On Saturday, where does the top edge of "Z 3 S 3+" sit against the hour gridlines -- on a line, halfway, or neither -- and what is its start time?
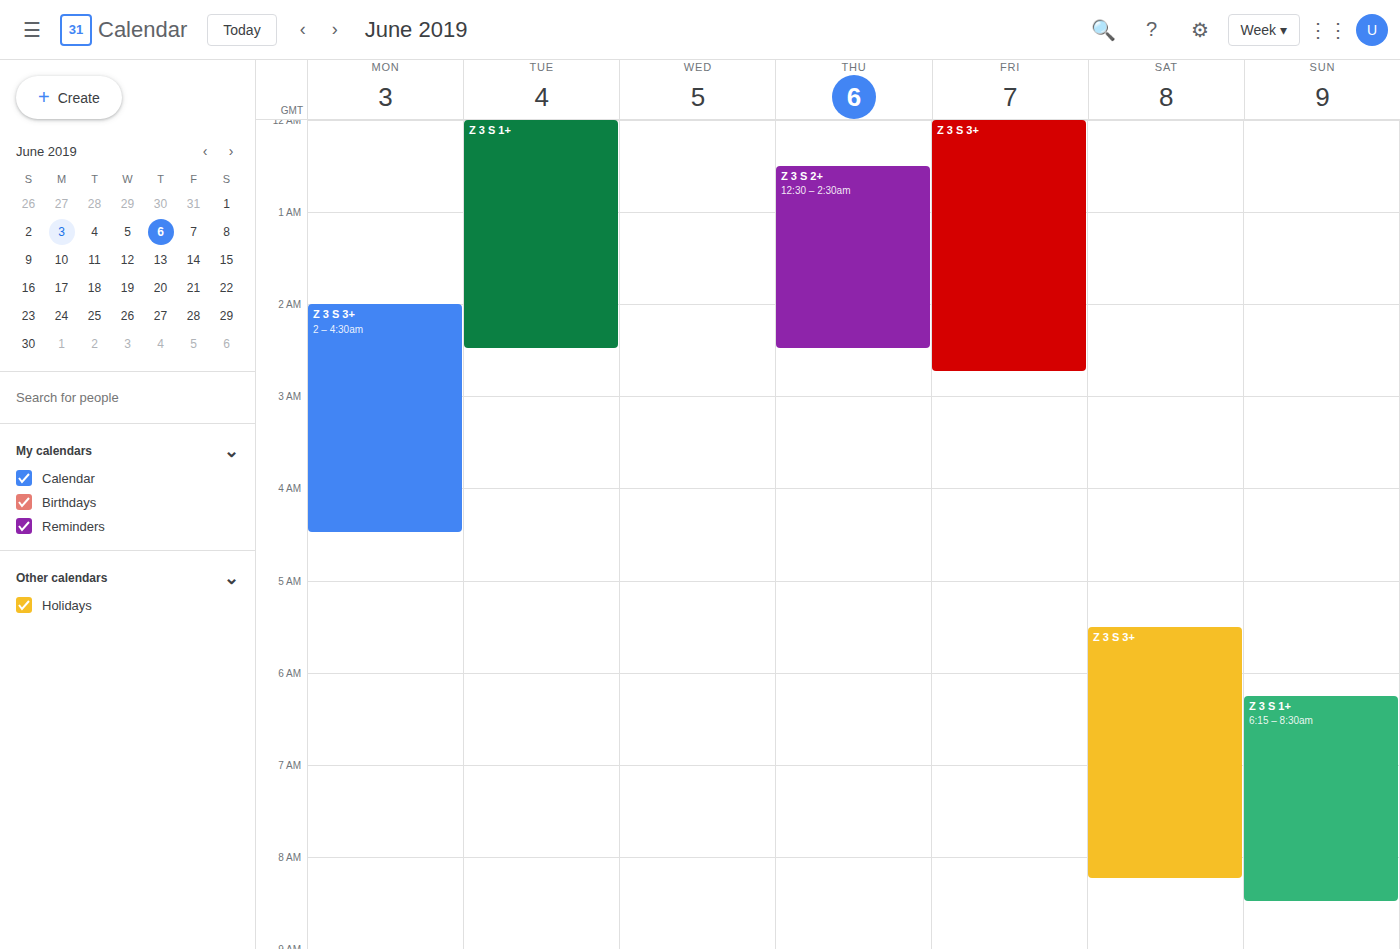
5:30 AM -- halfway between the 5 AM and 6 AM lines.